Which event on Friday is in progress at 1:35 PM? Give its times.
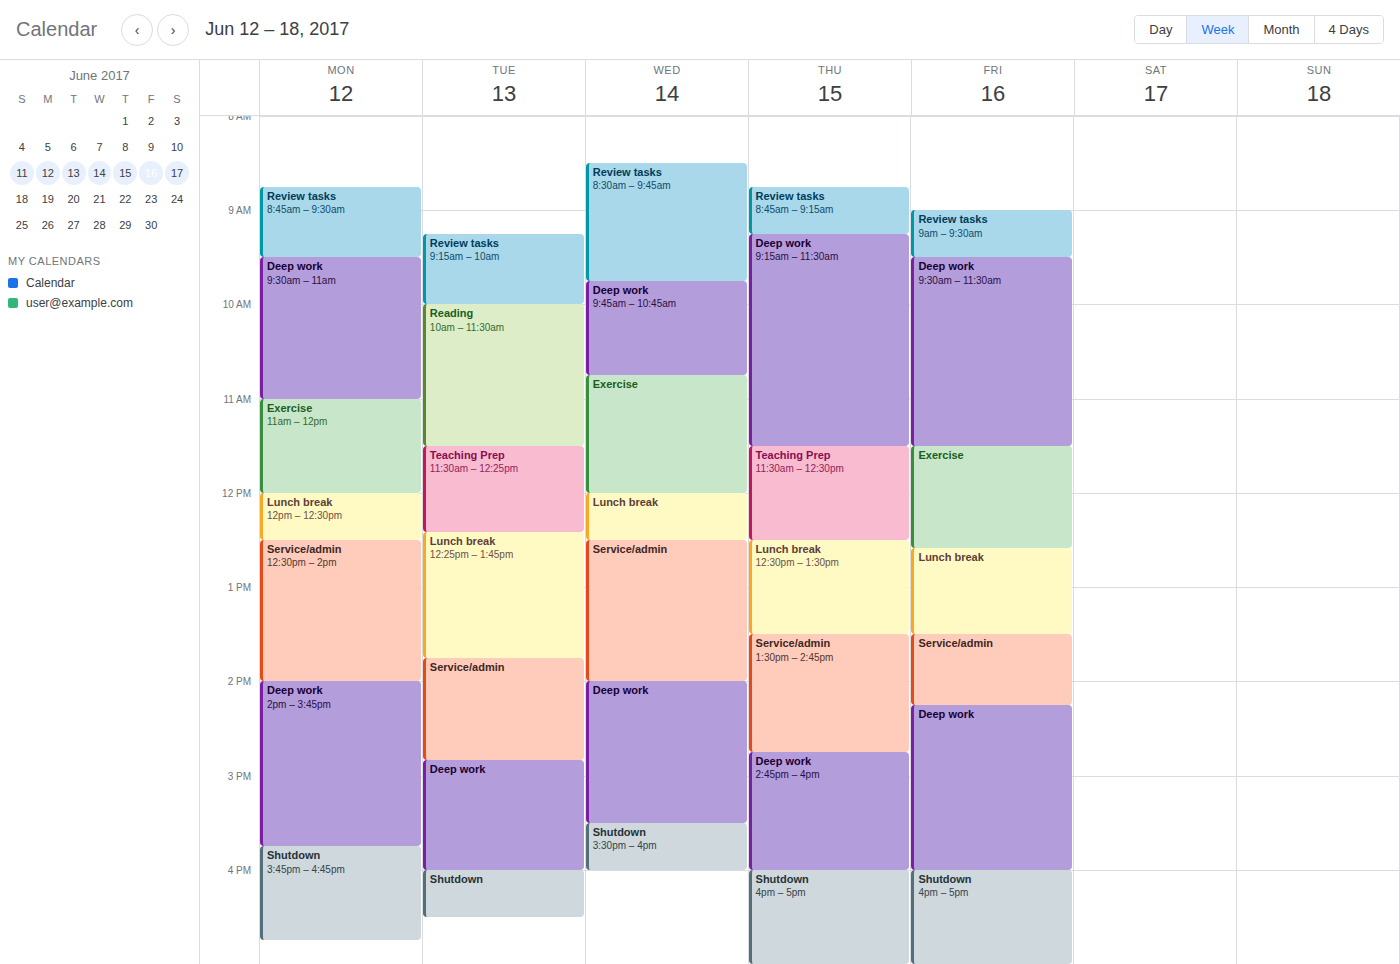
"Service/admin", 1:30 PM to 2:15 PM